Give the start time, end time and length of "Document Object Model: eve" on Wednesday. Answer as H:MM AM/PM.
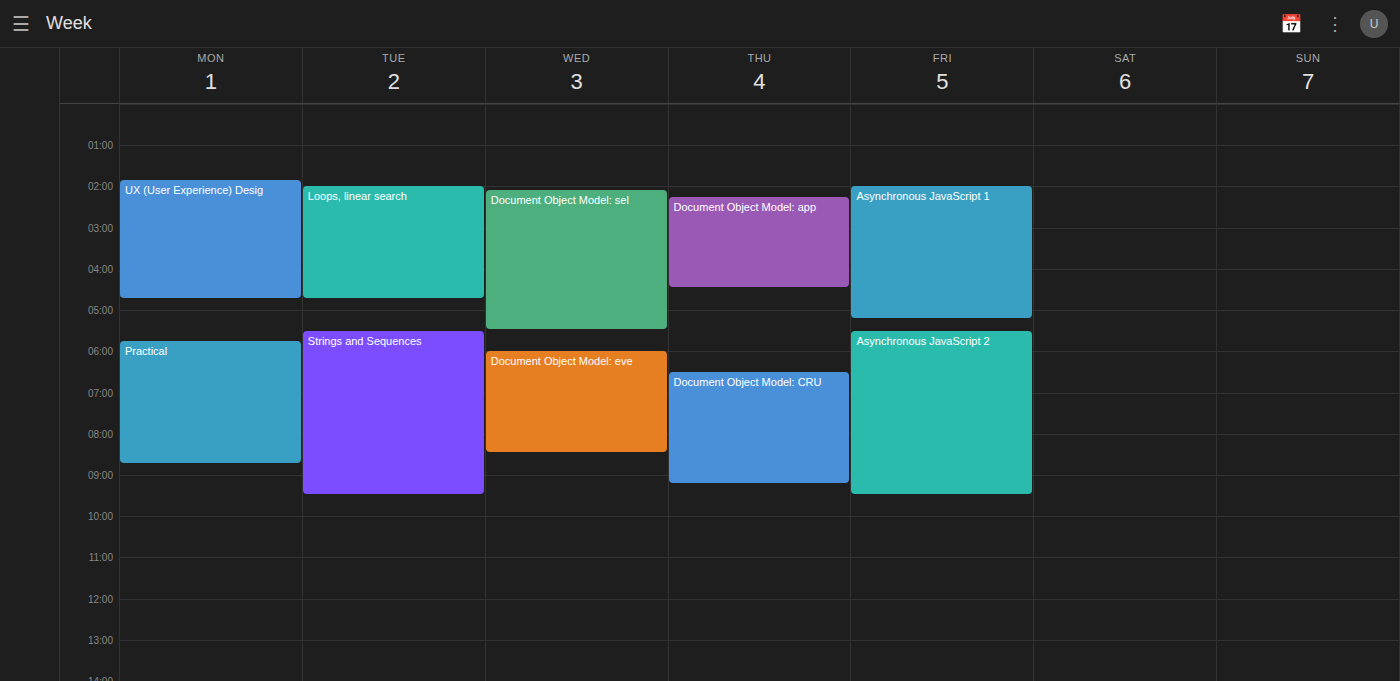
6:00 AM to 8:30 AM, 2 hours 30 minutes